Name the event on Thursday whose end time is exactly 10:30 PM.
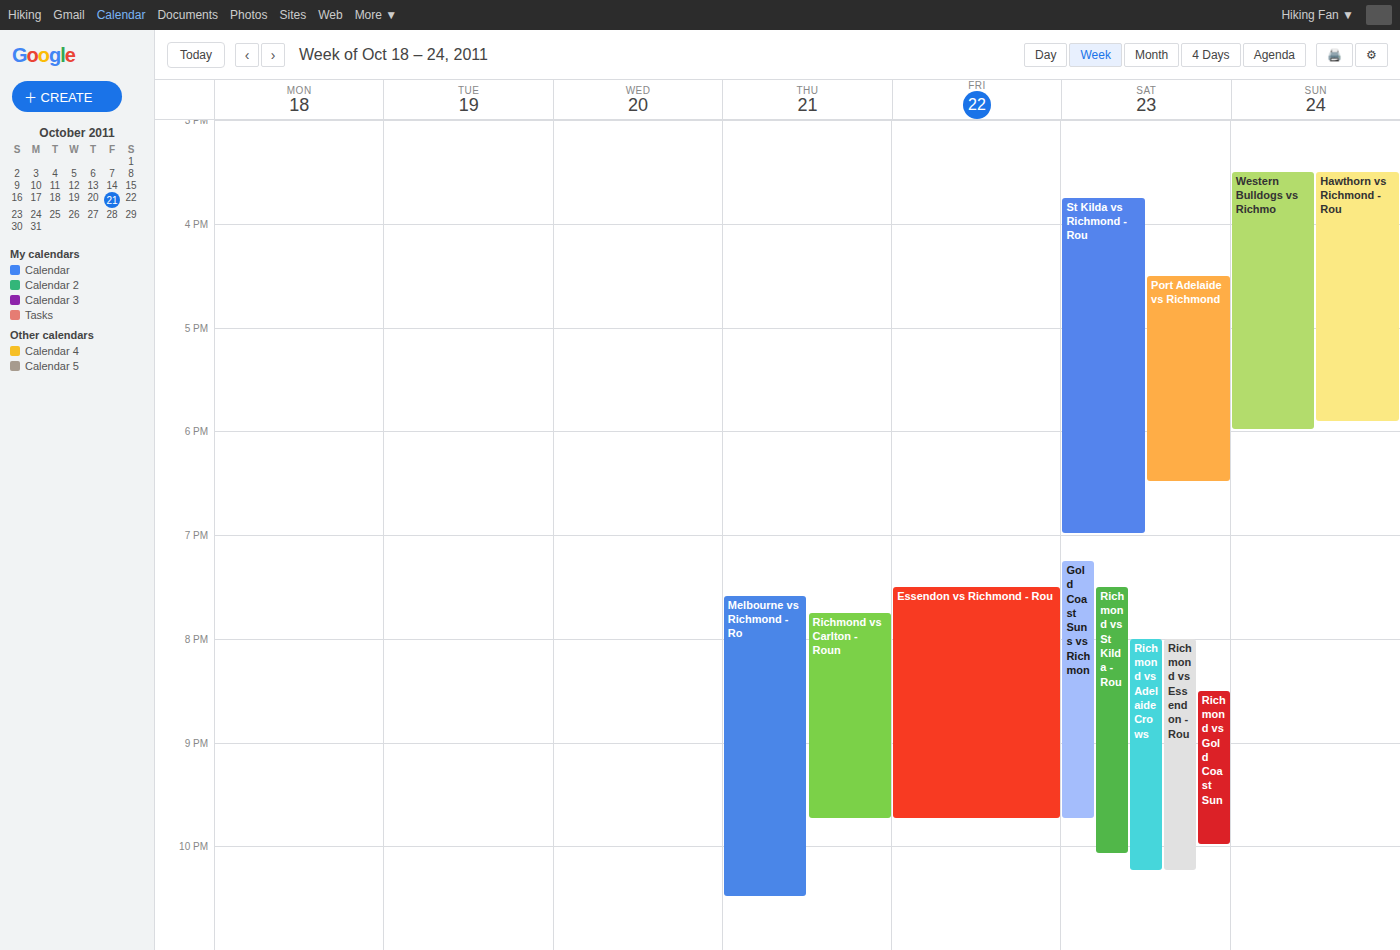
"Melbourne vs Richmond - Ro"